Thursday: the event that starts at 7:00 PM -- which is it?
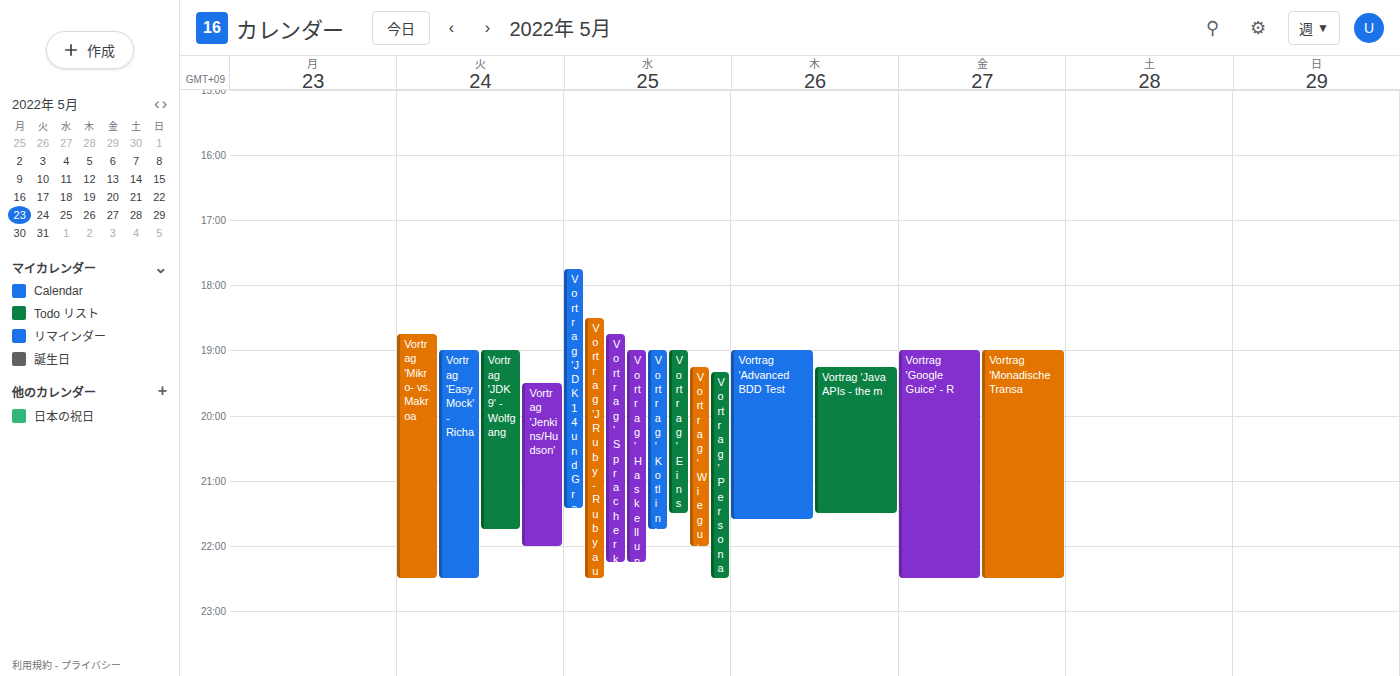
"Vortrag 'Advanced BDD Test"